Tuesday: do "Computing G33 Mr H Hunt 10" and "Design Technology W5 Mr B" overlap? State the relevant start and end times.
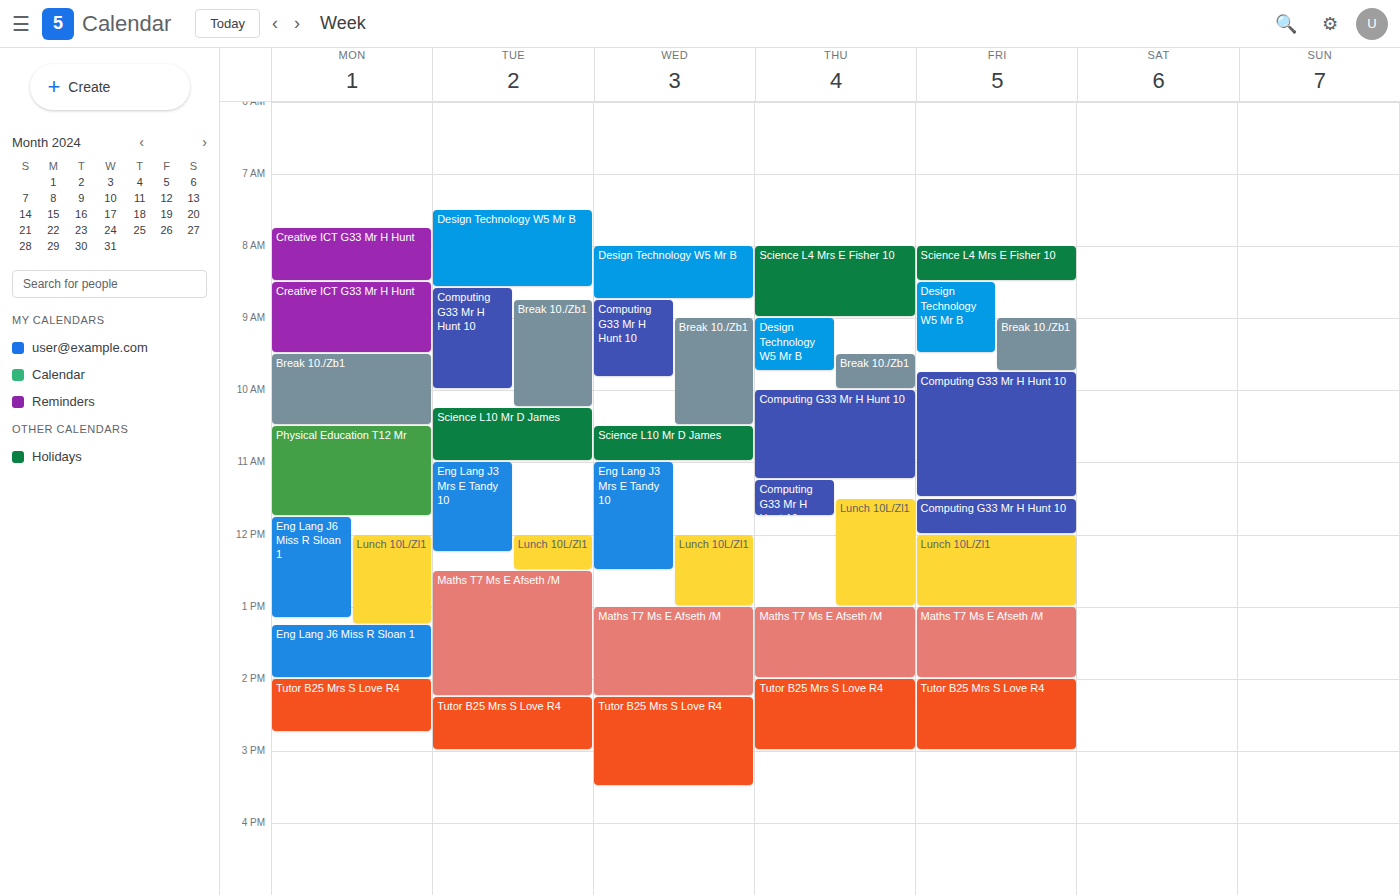
"Design Technology W5 Mr B" ends at 08:35, exactly when "Computing G33 Mr H Hunt 10" starts -- they touch but do not overlap.